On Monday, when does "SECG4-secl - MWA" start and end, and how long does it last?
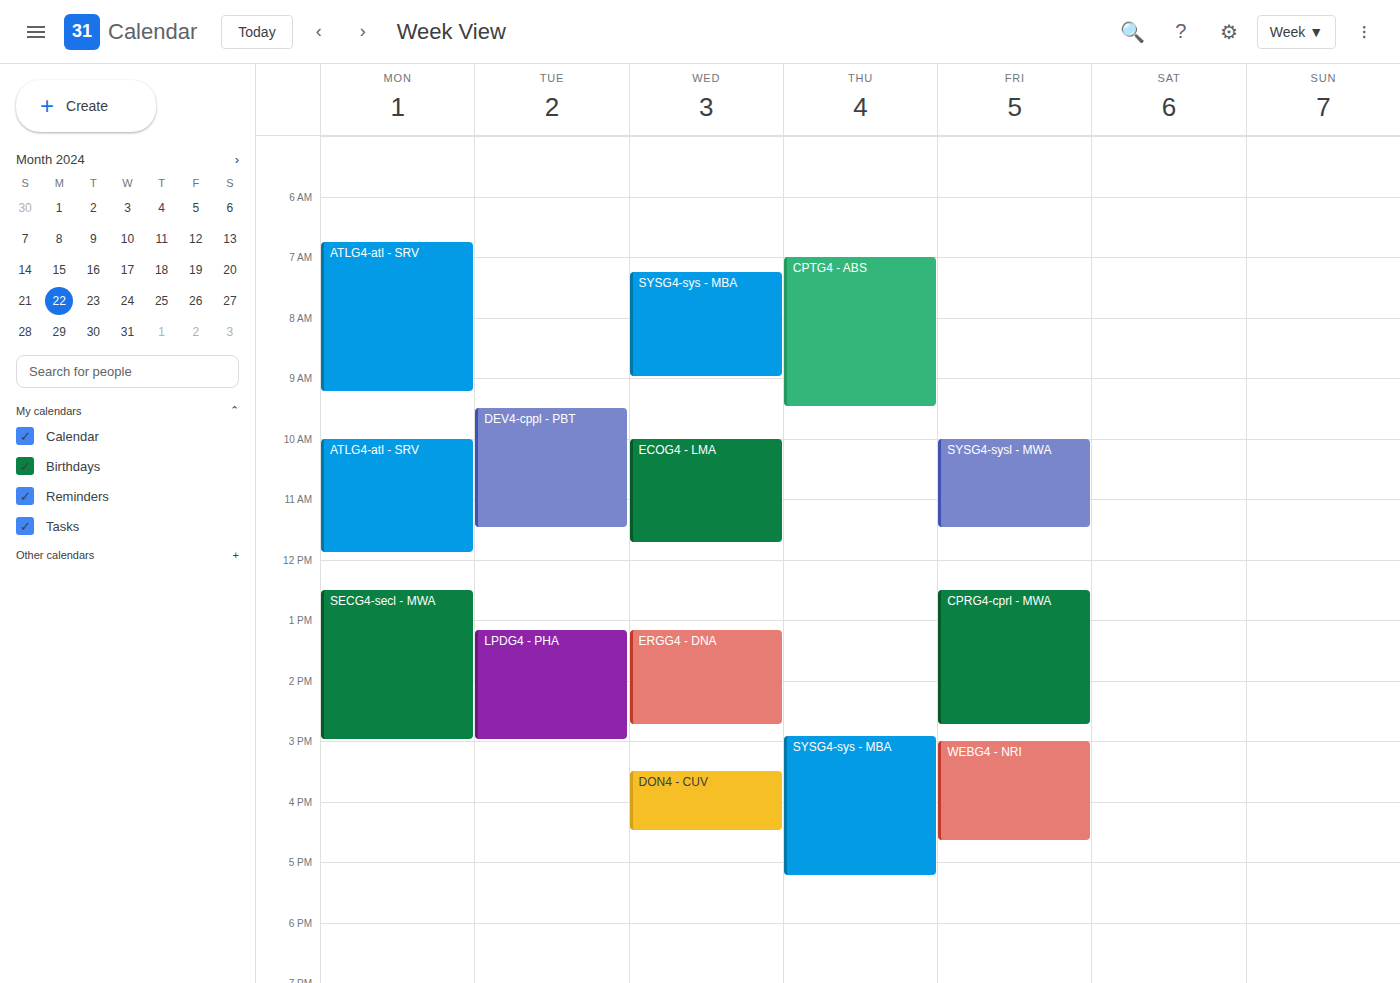
12:30 to 15:00, 2 hours 30 minutes